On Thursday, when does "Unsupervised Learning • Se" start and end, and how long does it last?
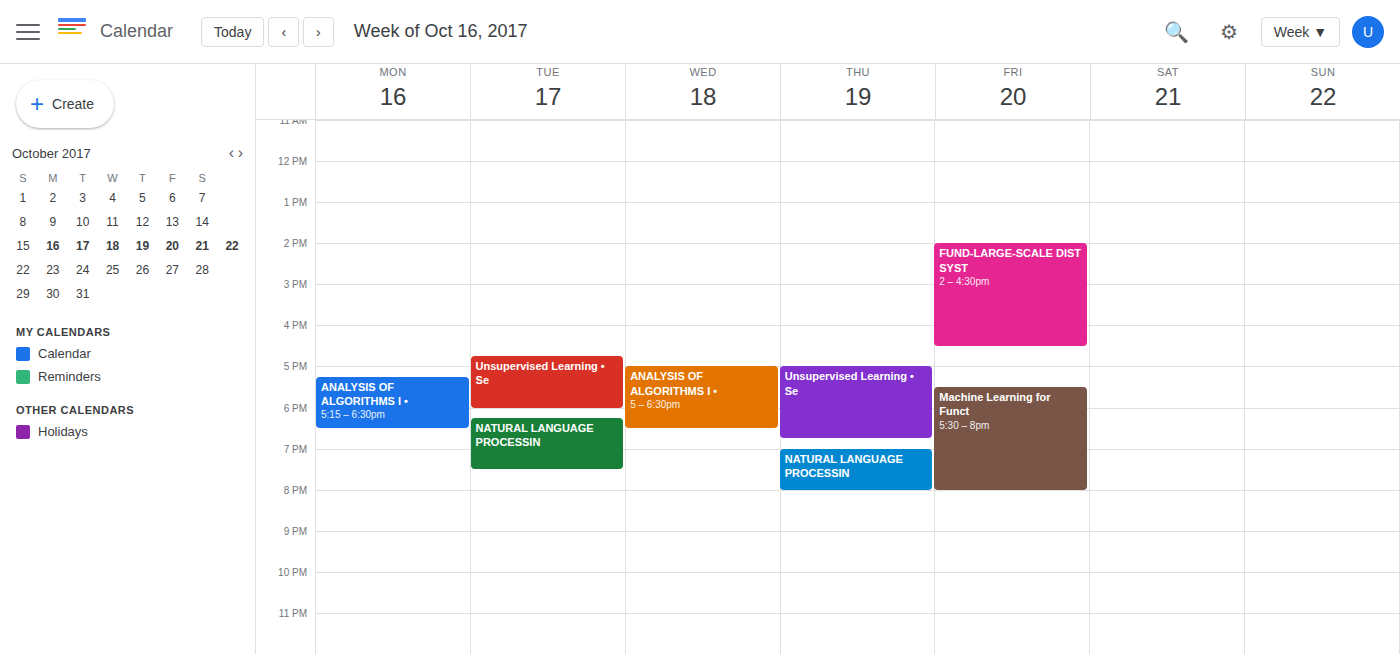
5:00 PM to 6:45 PM, 1 hour 45 minutes